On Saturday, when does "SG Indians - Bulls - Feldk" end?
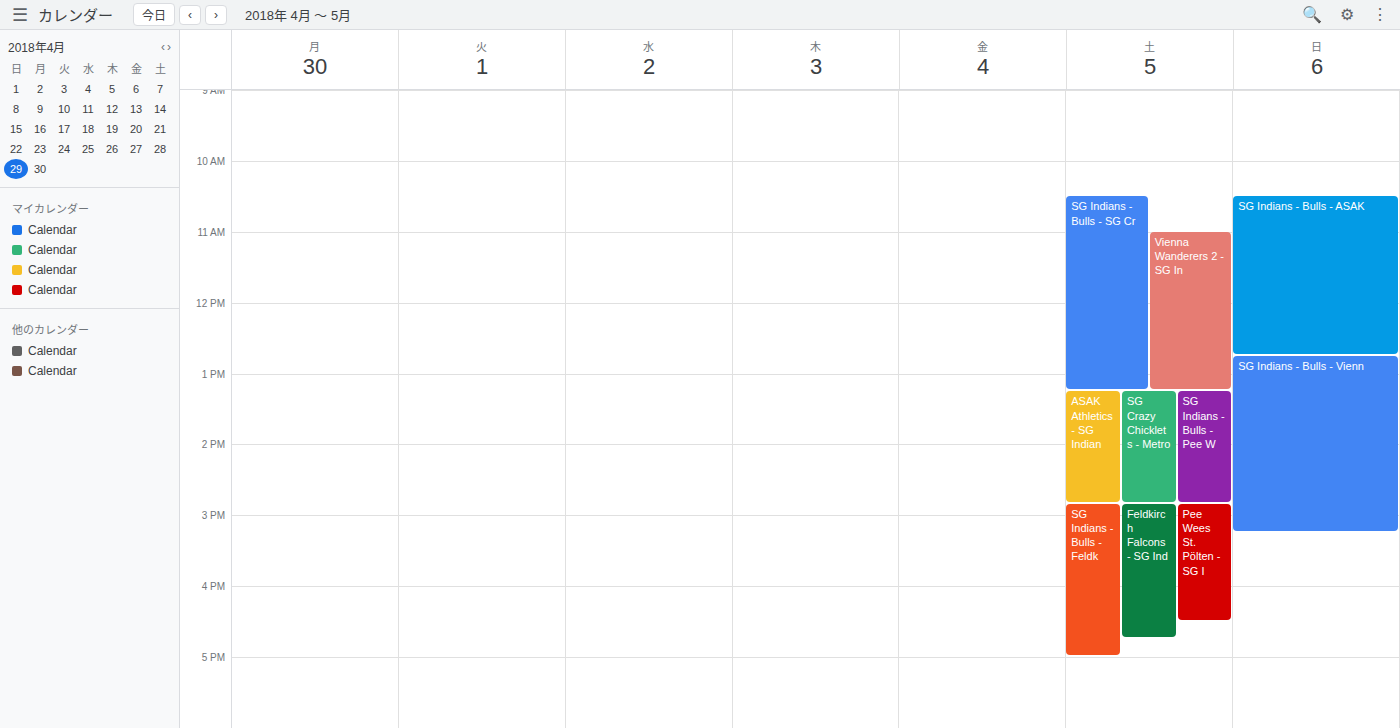
5:00 PM